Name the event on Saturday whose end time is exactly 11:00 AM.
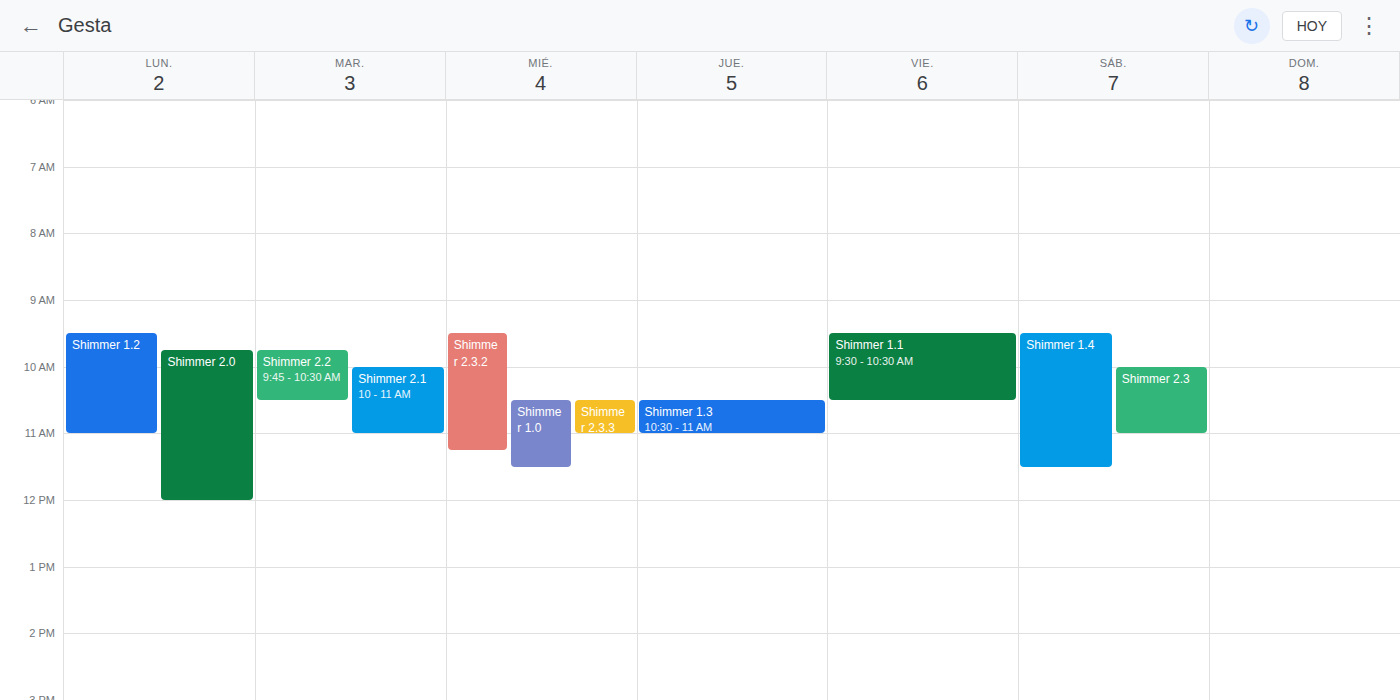
"Shimmer 2.3"